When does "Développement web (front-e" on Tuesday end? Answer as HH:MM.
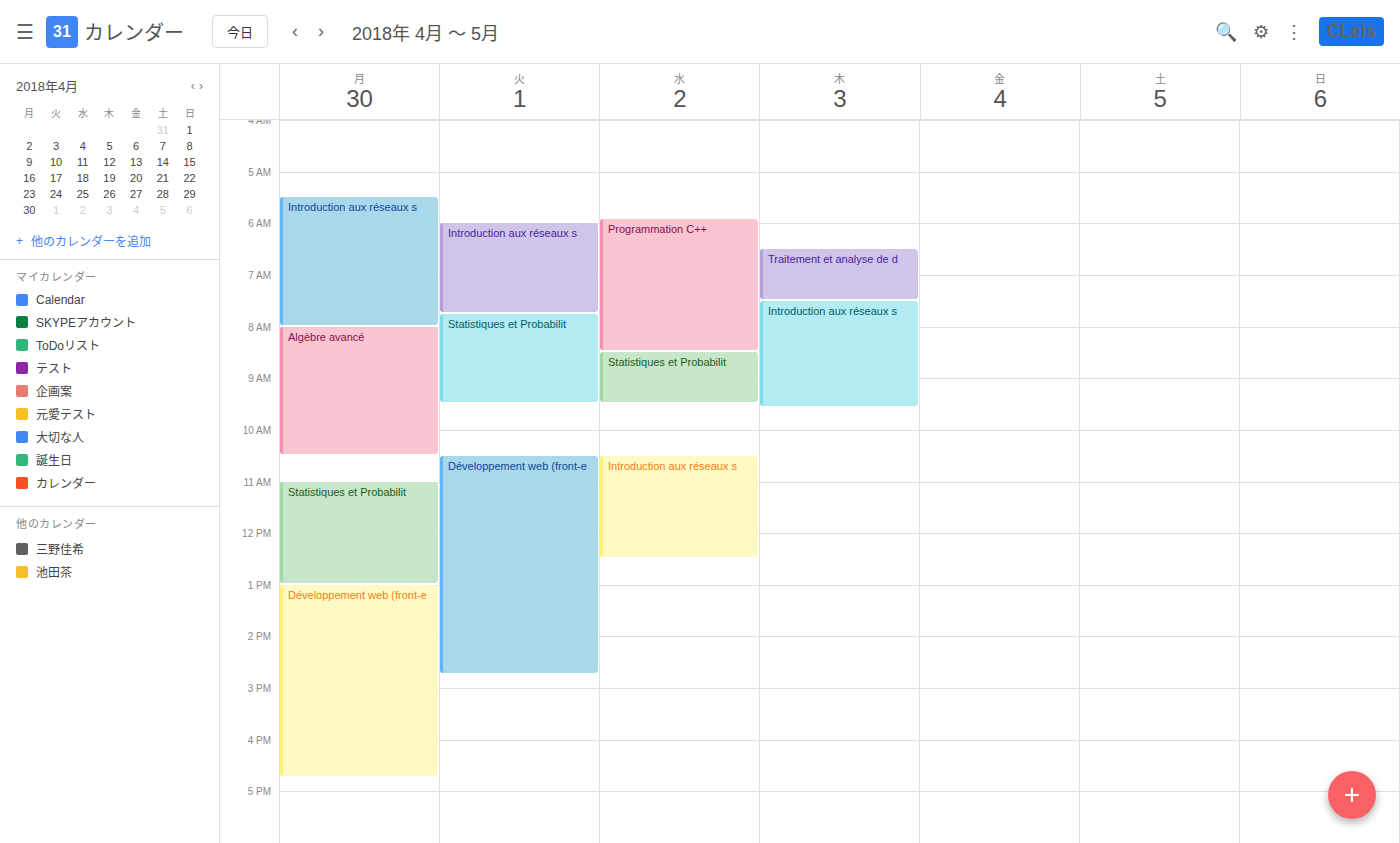
14:45